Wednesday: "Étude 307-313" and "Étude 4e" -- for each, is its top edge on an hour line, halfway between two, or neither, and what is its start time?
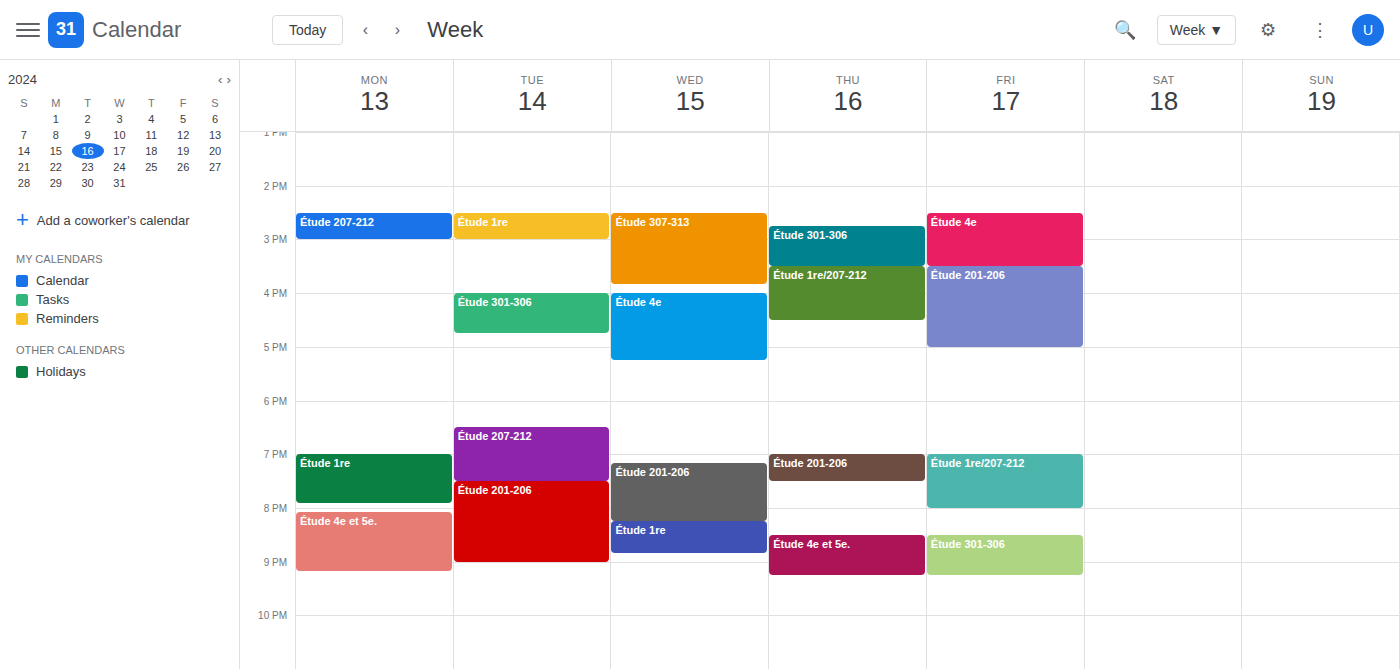
"Étude 307-313": 2:30 PM, halfway between the 2 PM and 3 PM lines. "Étude 4e": 4:00 PM, exactly on the 4 PM line.